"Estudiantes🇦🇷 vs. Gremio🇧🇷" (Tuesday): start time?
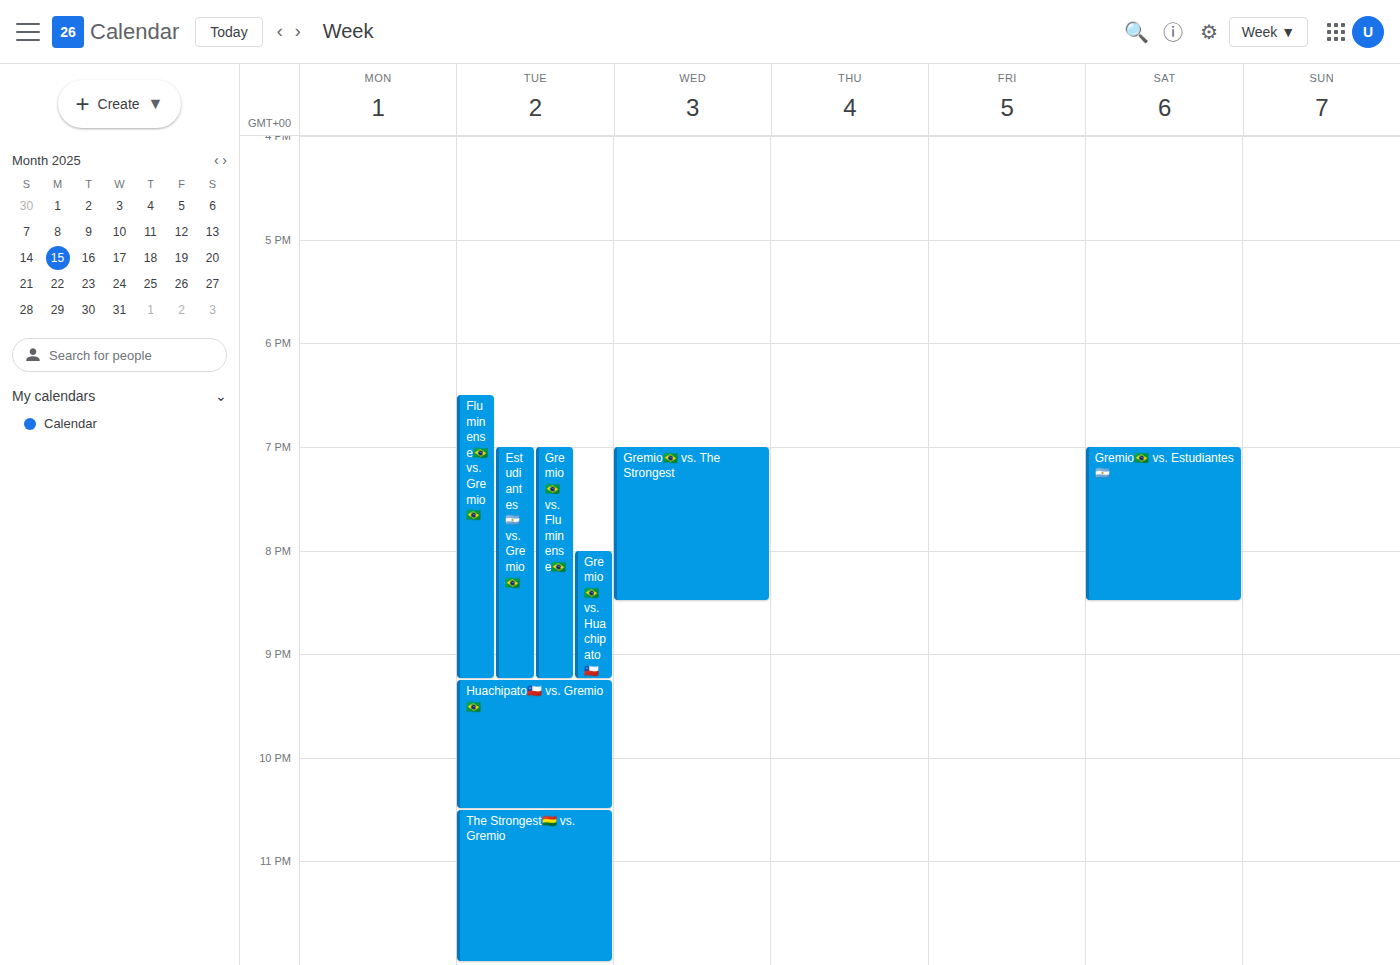
7:00 PM